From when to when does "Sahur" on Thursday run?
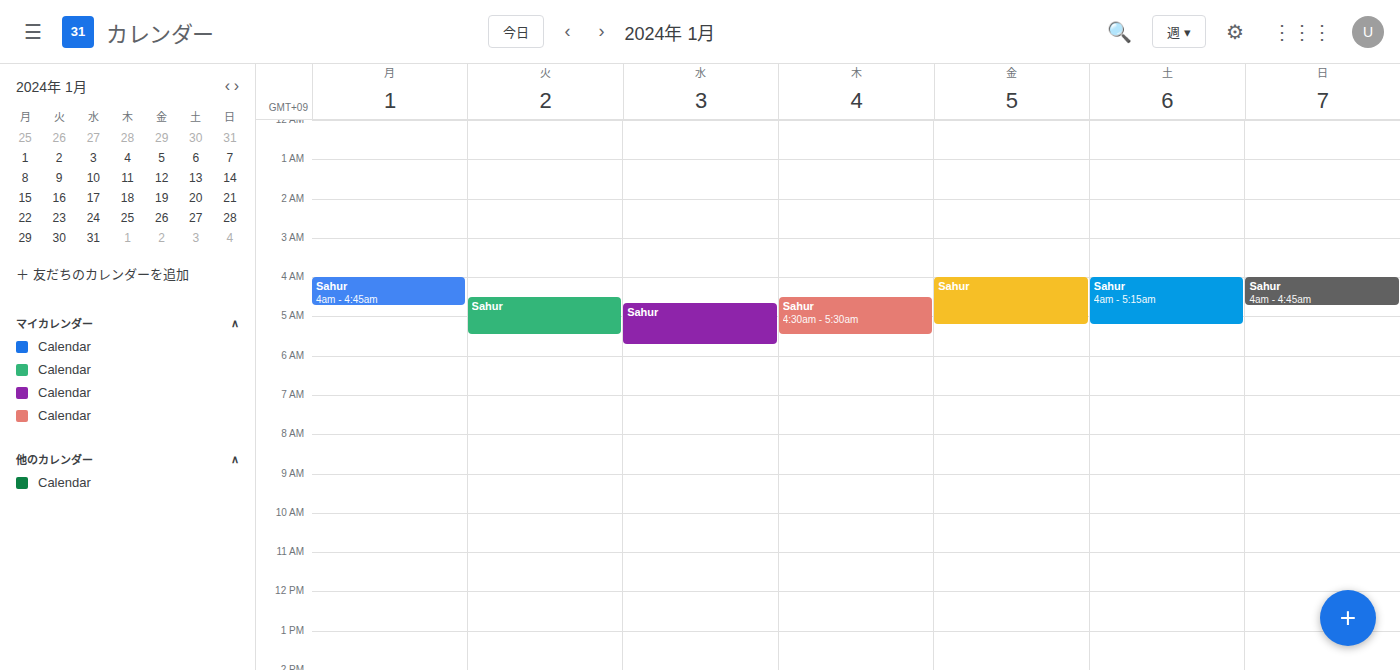
4:30 AM to 5:30 AM